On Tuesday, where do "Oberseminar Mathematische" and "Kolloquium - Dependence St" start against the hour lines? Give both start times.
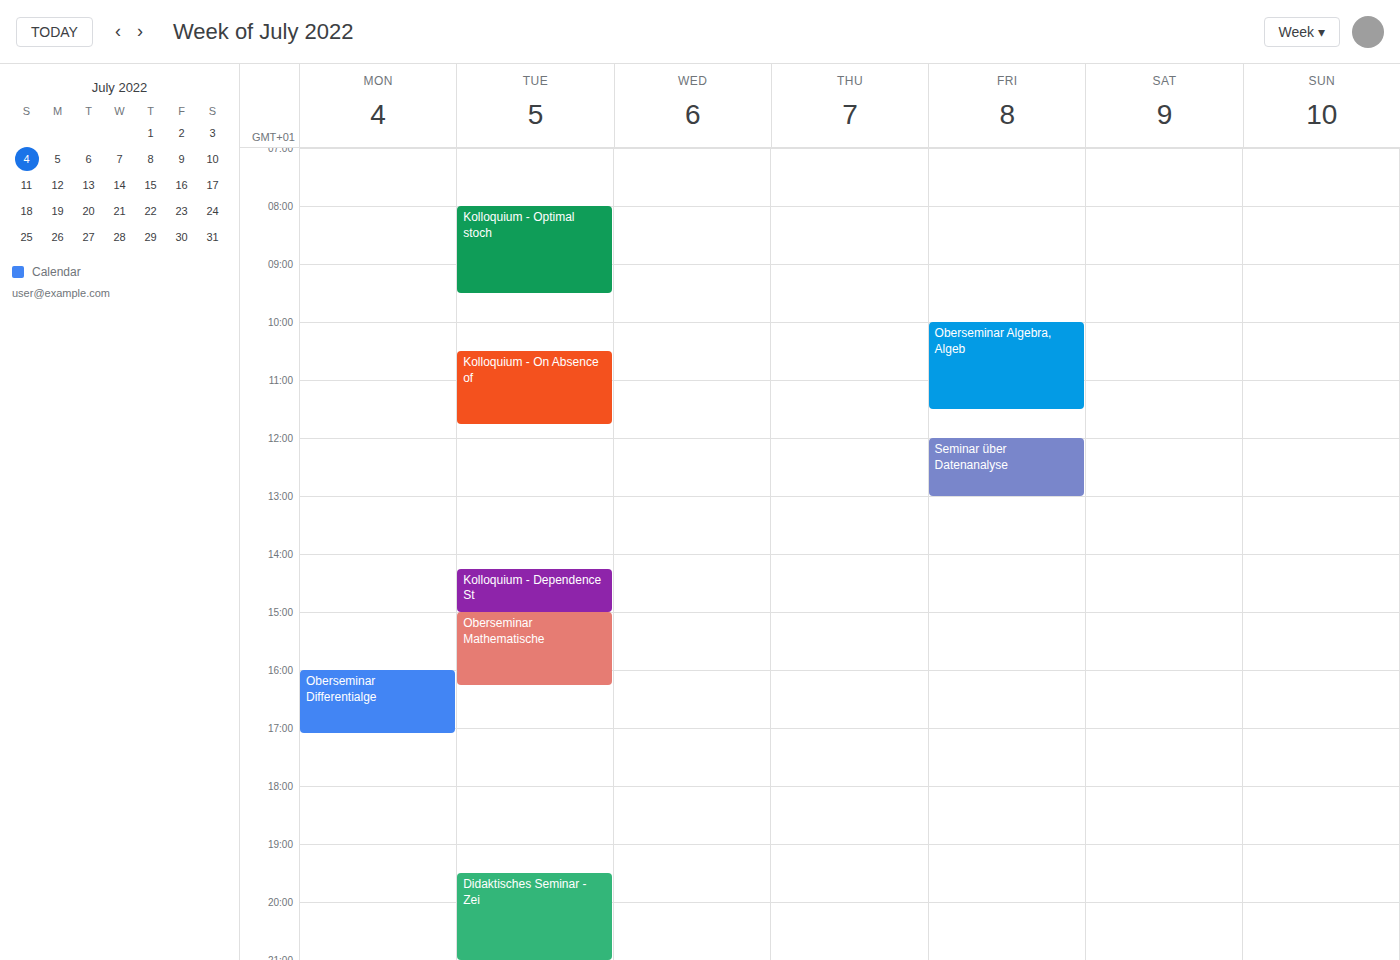
"Oberseminar Mathematische": 3:00 PM, exactly on the 3 PM line. "Kolloquium - Dependence St": 2:15 PM, neither: a quarter of the way from the 2 PM line to the 3 PM line.